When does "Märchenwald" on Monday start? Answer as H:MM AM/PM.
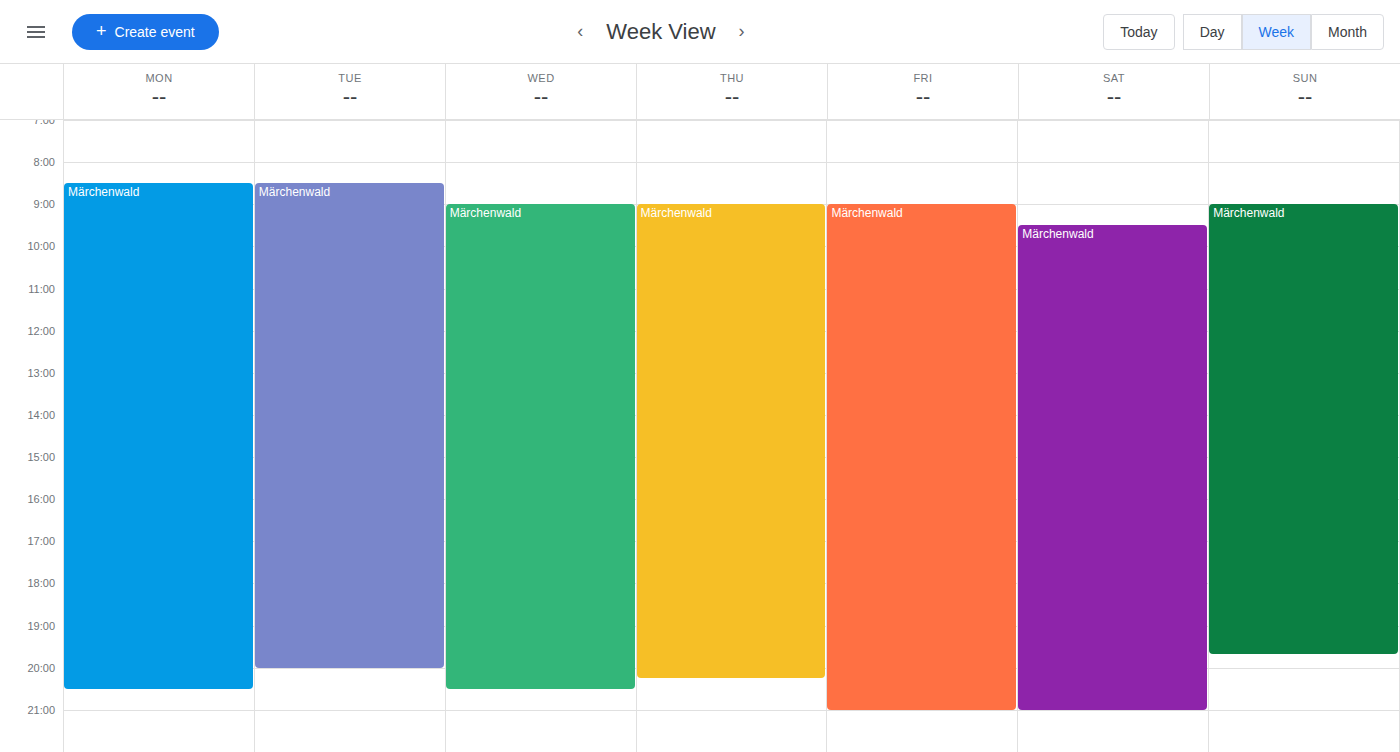
8:30 AM